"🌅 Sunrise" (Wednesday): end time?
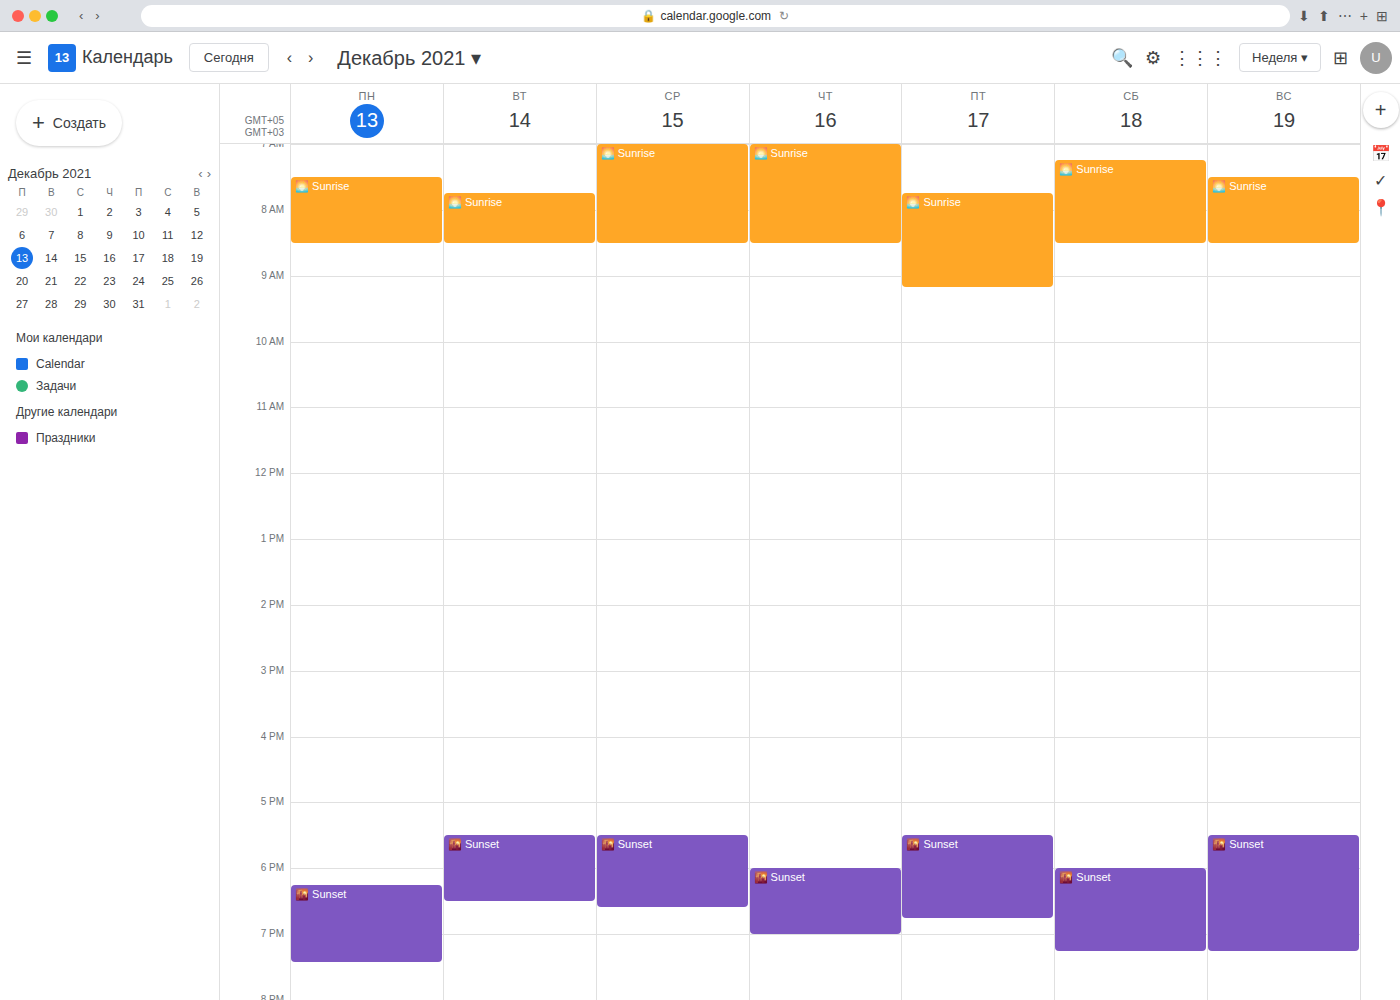
8:30 AM